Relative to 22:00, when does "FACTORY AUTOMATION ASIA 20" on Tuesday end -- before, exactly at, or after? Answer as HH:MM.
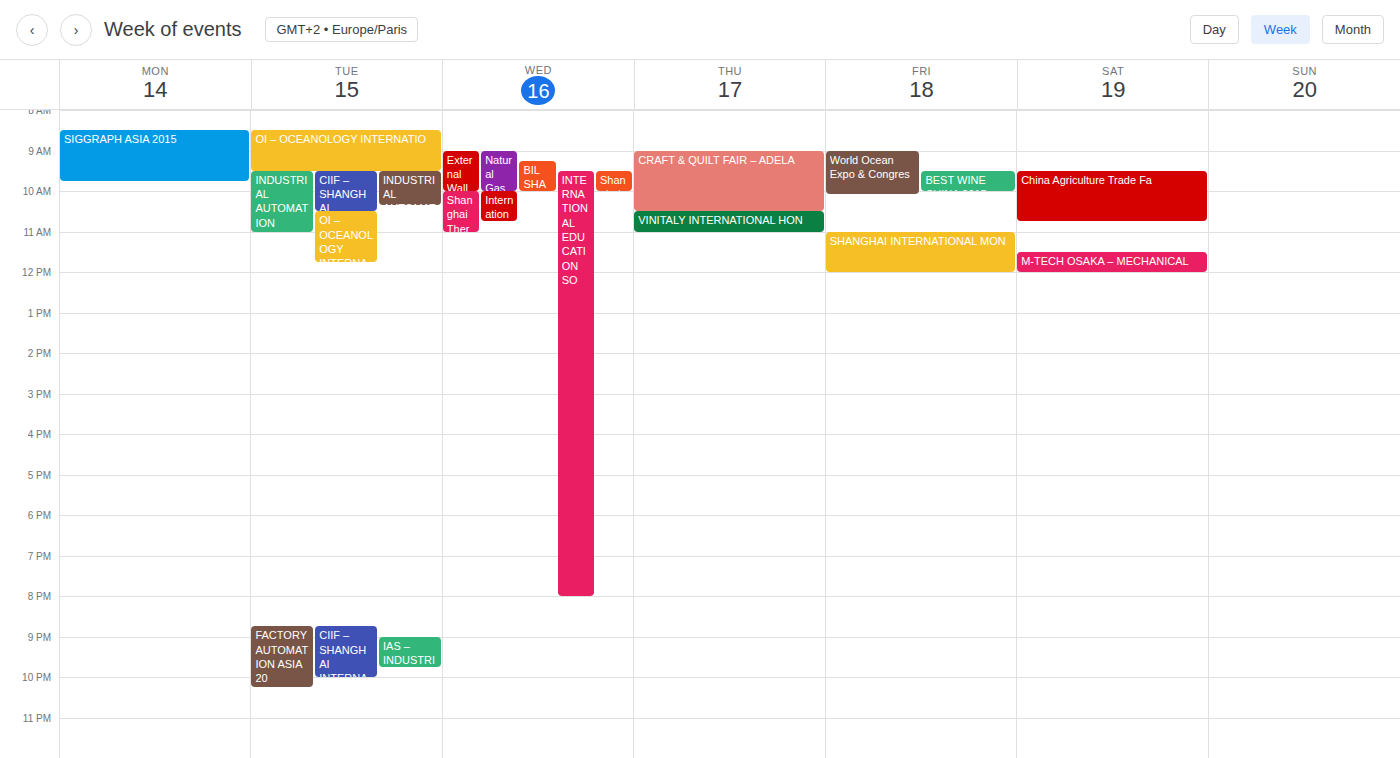
22:15 -- after 22:00, 15 minutes below the 22:00 line.